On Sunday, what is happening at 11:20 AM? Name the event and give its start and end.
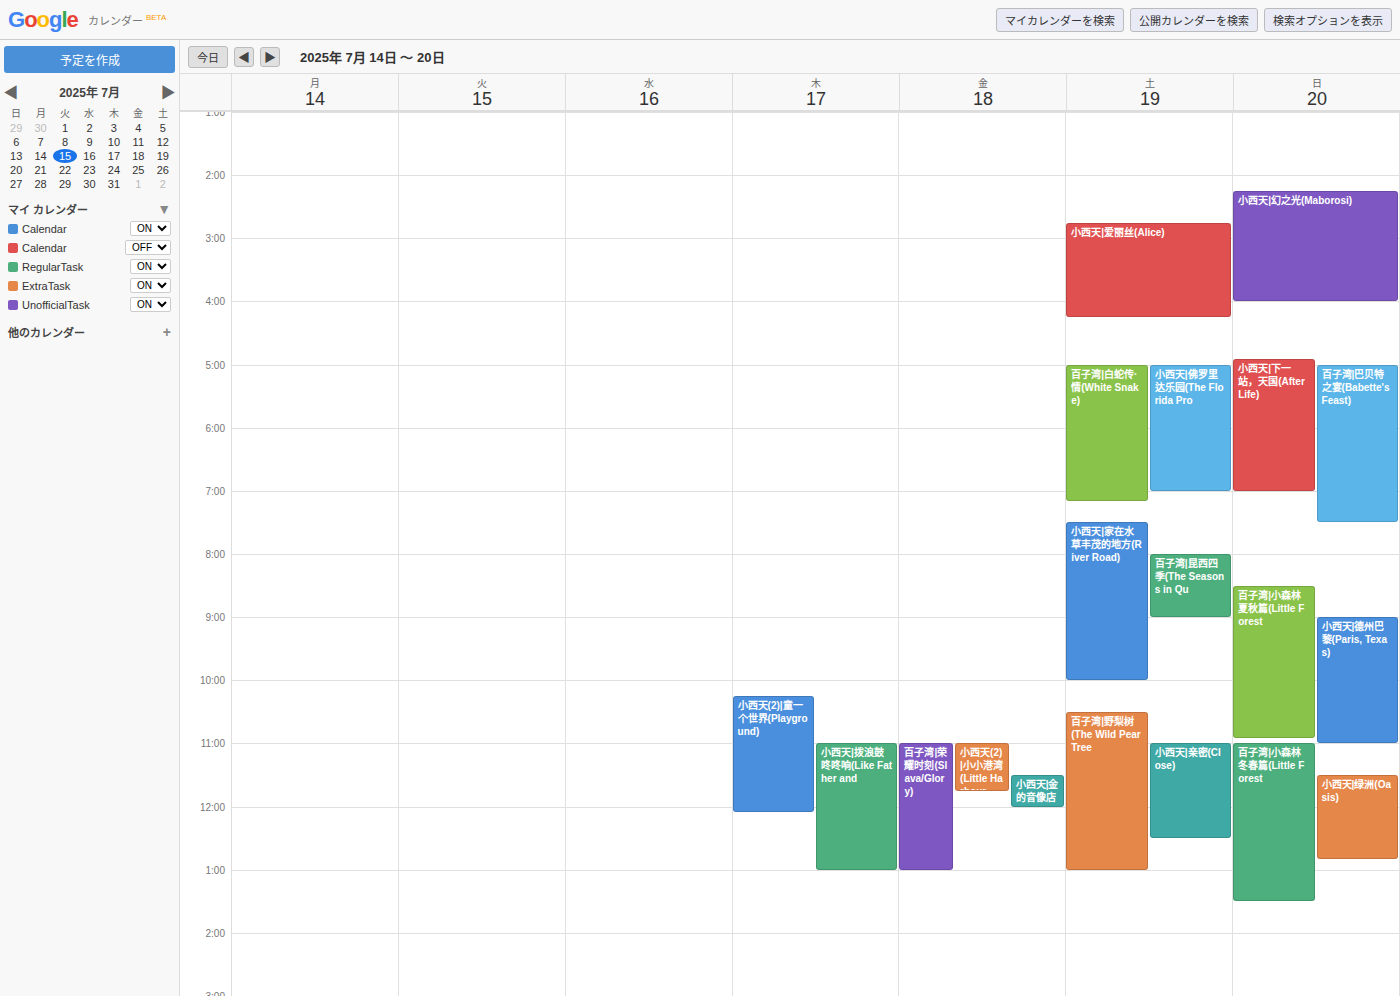
"百子湾|小森林 冬春篇(Little Forest", 11:00 AM to 1:30 PM